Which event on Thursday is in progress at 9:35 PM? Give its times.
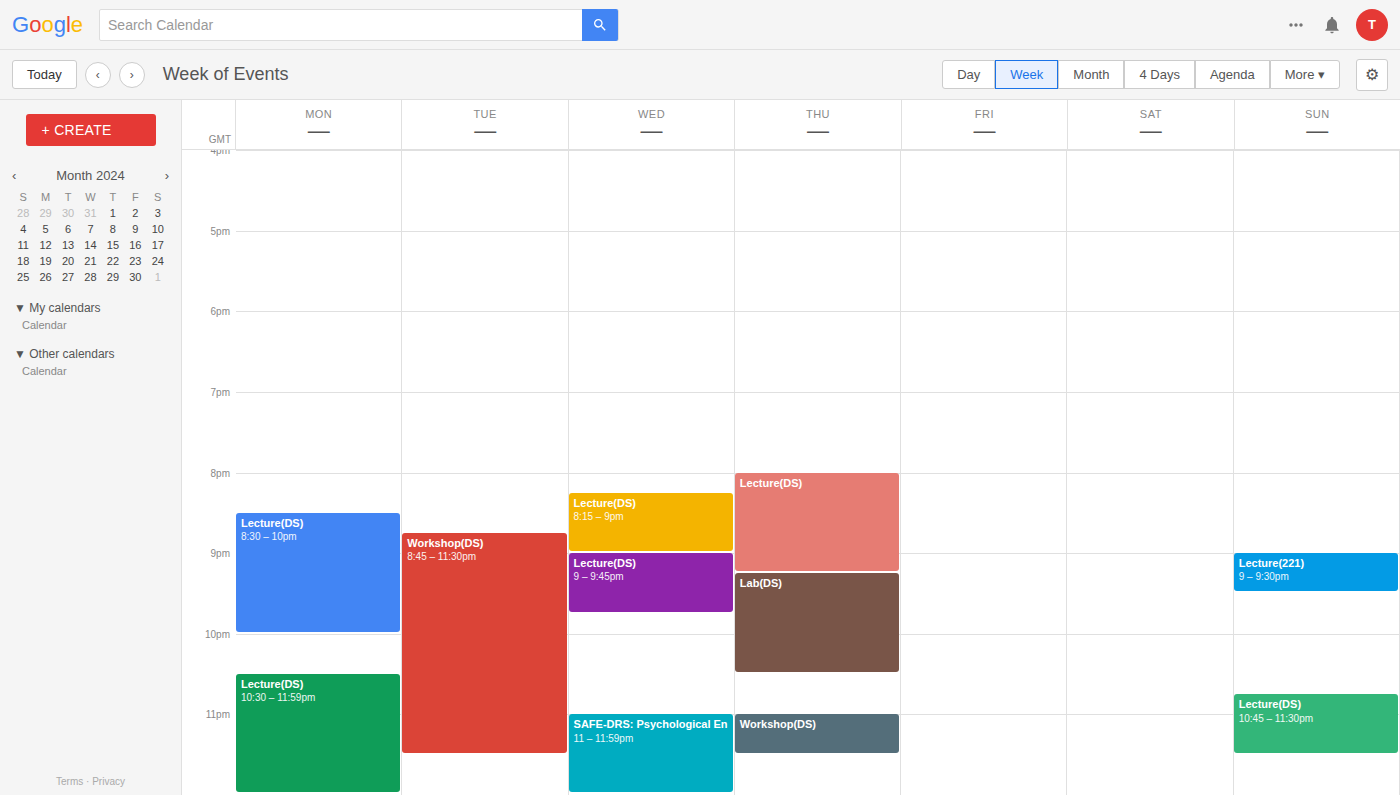
"Lab(DS)", 9:15 PM to 10:30 PM